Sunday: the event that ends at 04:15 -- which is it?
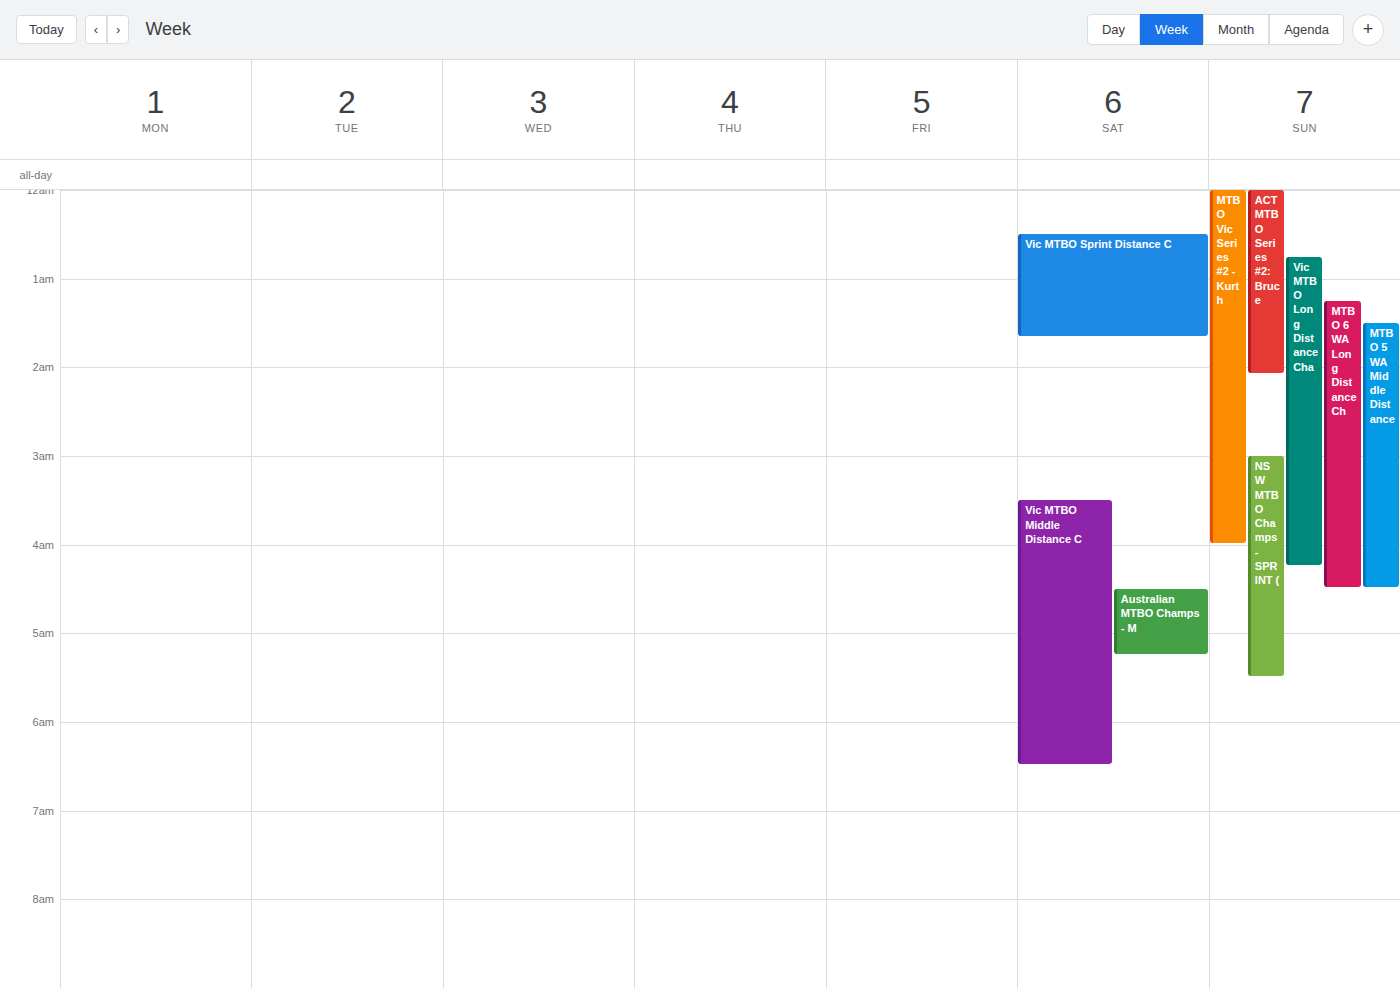
"Vic MTBO Long Distance Cha"